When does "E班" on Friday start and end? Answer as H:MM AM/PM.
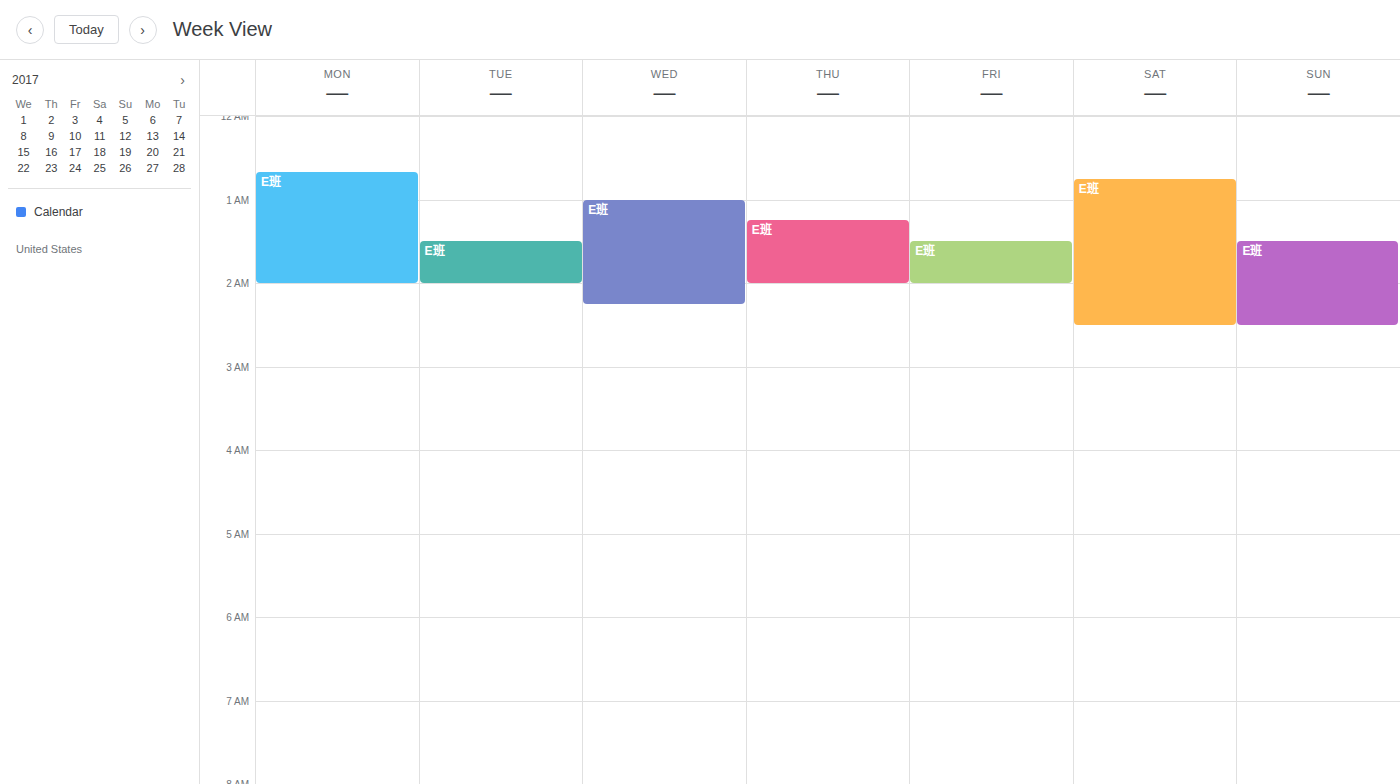
1:30 AM to 2:00 AM